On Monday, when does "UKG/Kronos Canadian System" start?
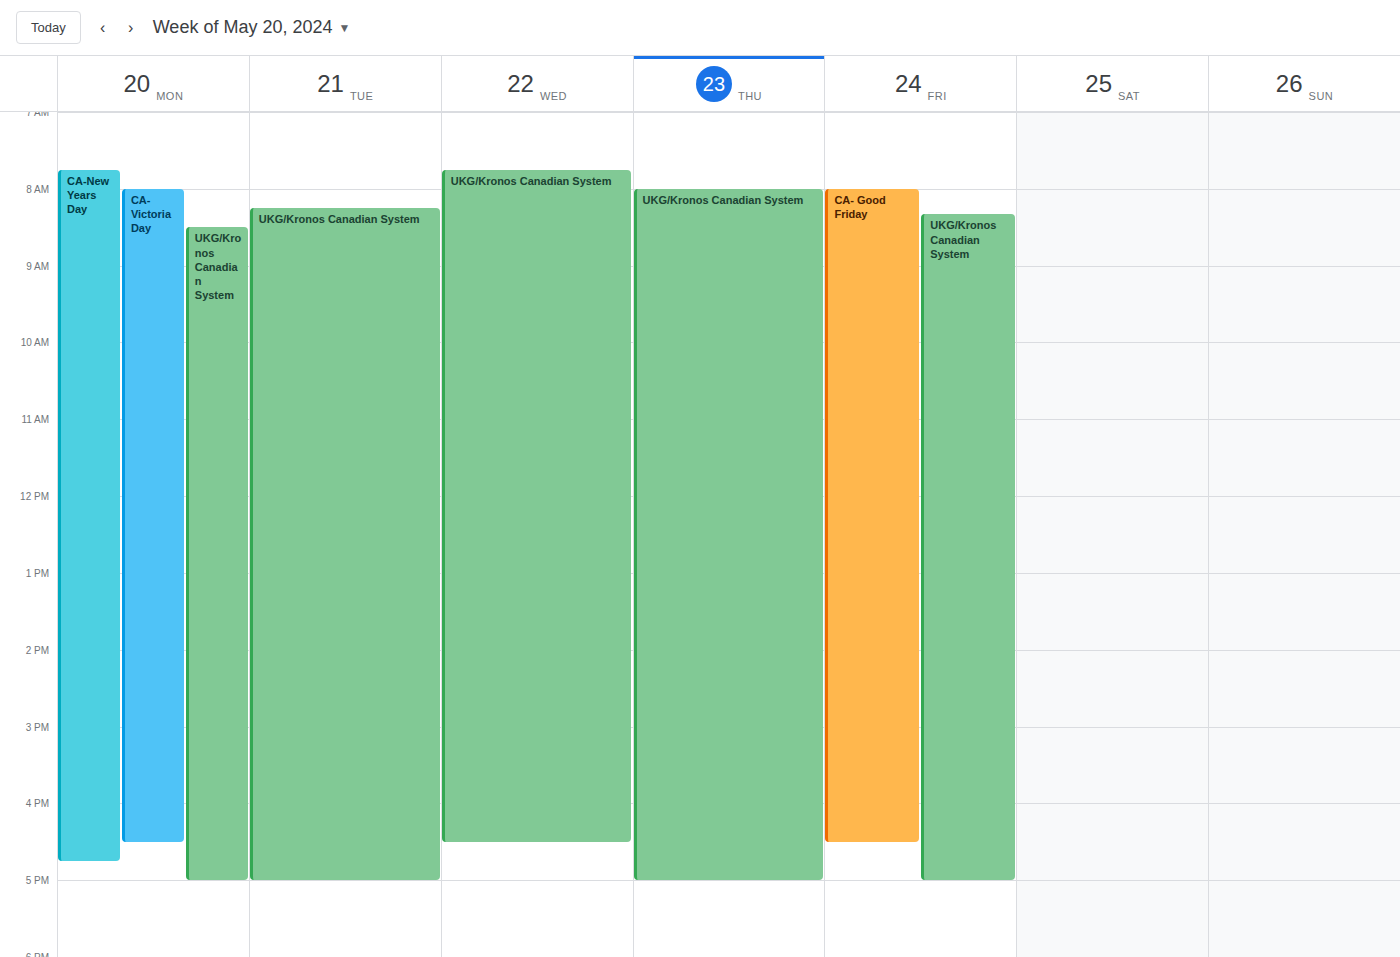
8:30 AM